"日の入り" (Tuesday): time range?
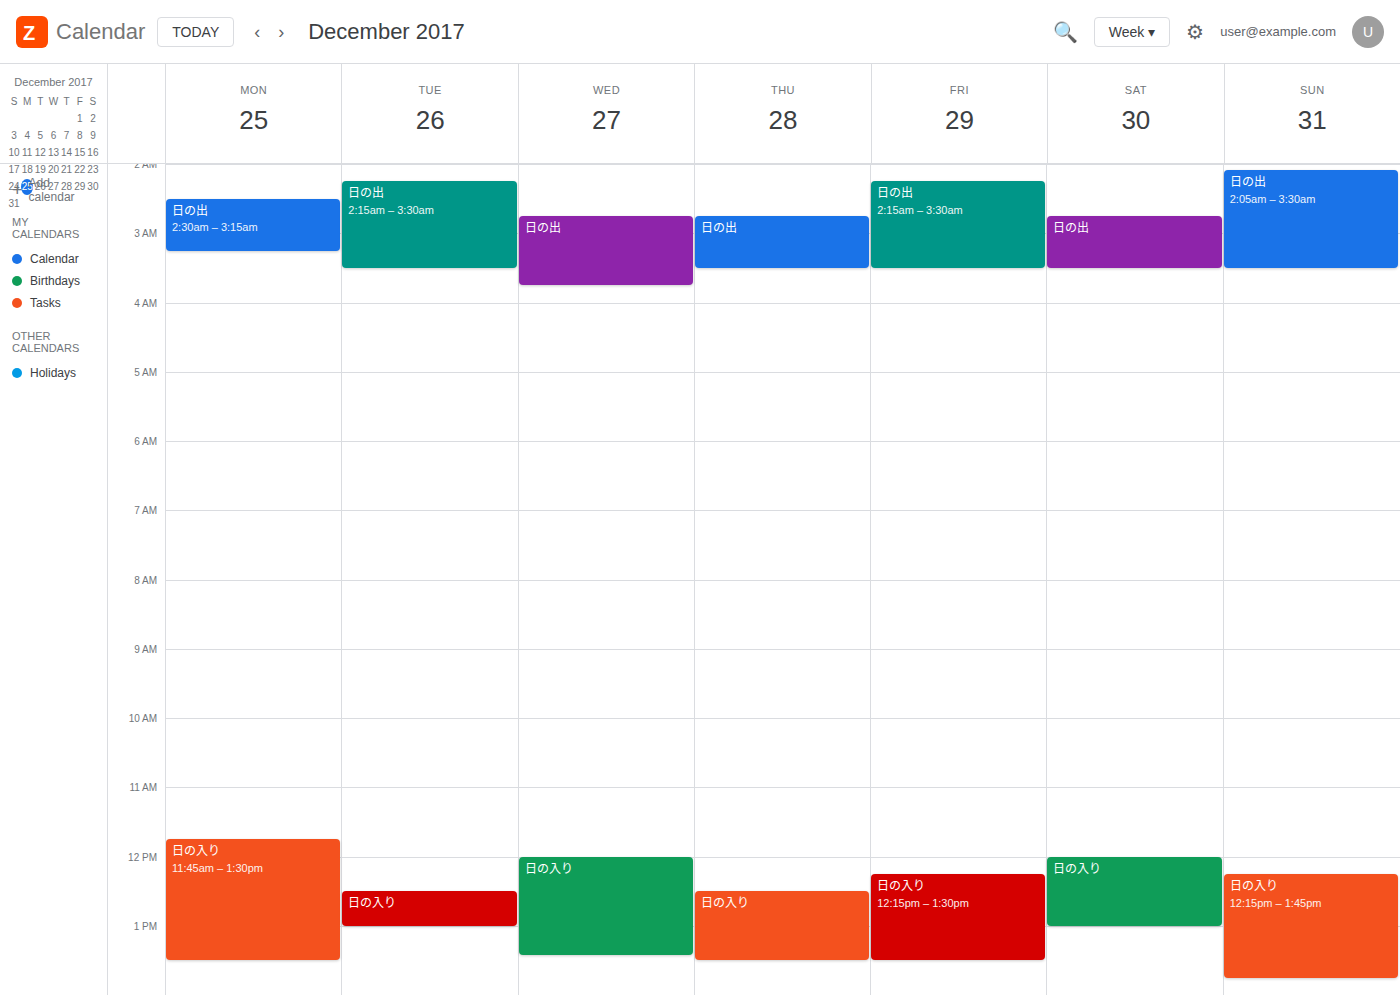
12:30 PM to 1:00 PM